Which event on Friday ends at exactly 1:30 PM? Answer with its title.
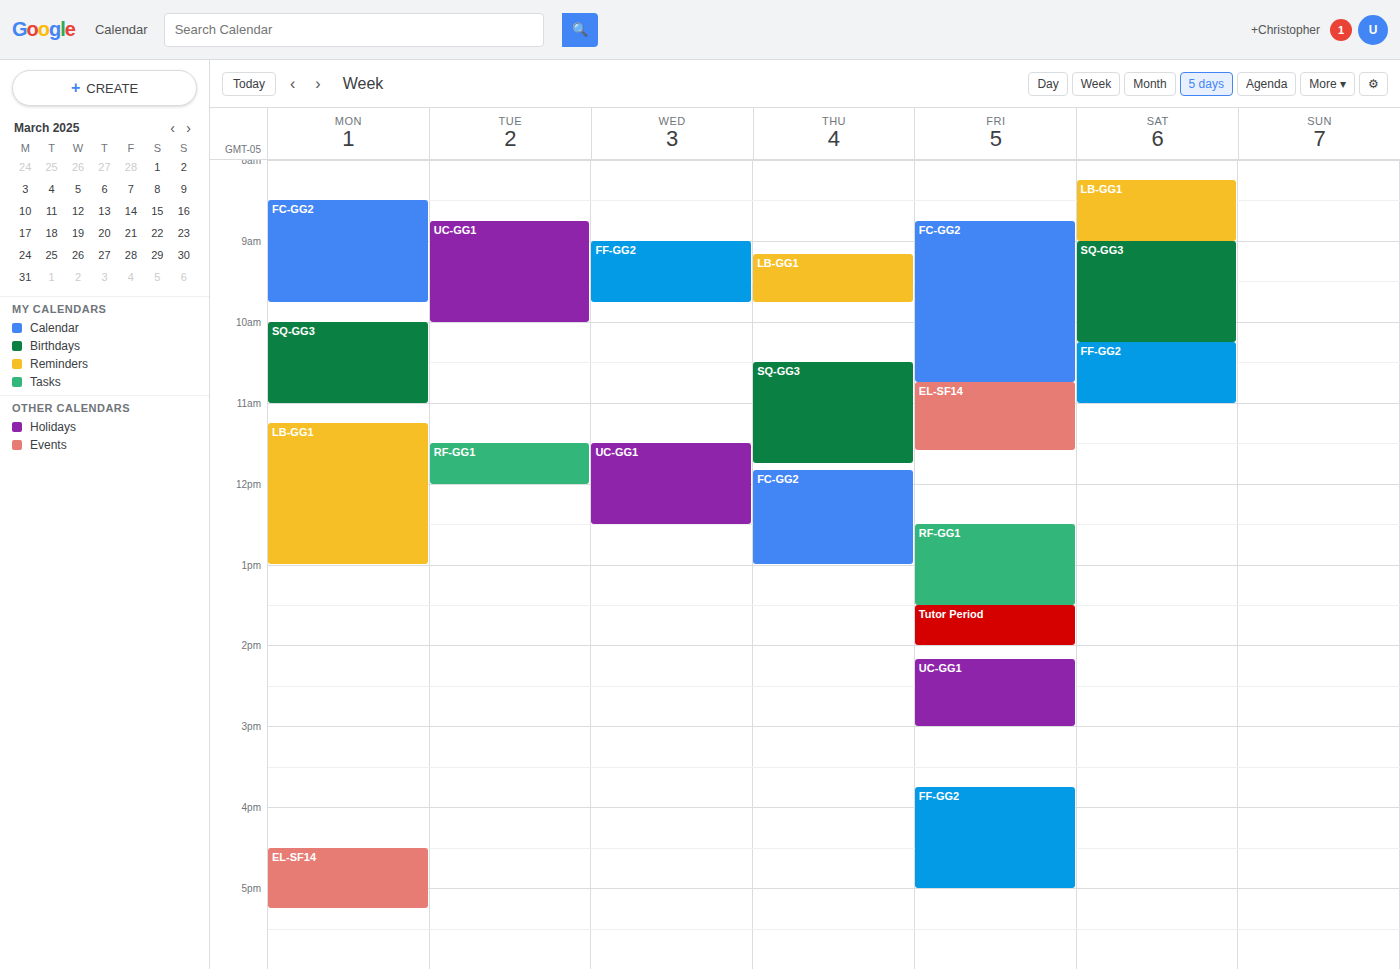
"RF-GG1"